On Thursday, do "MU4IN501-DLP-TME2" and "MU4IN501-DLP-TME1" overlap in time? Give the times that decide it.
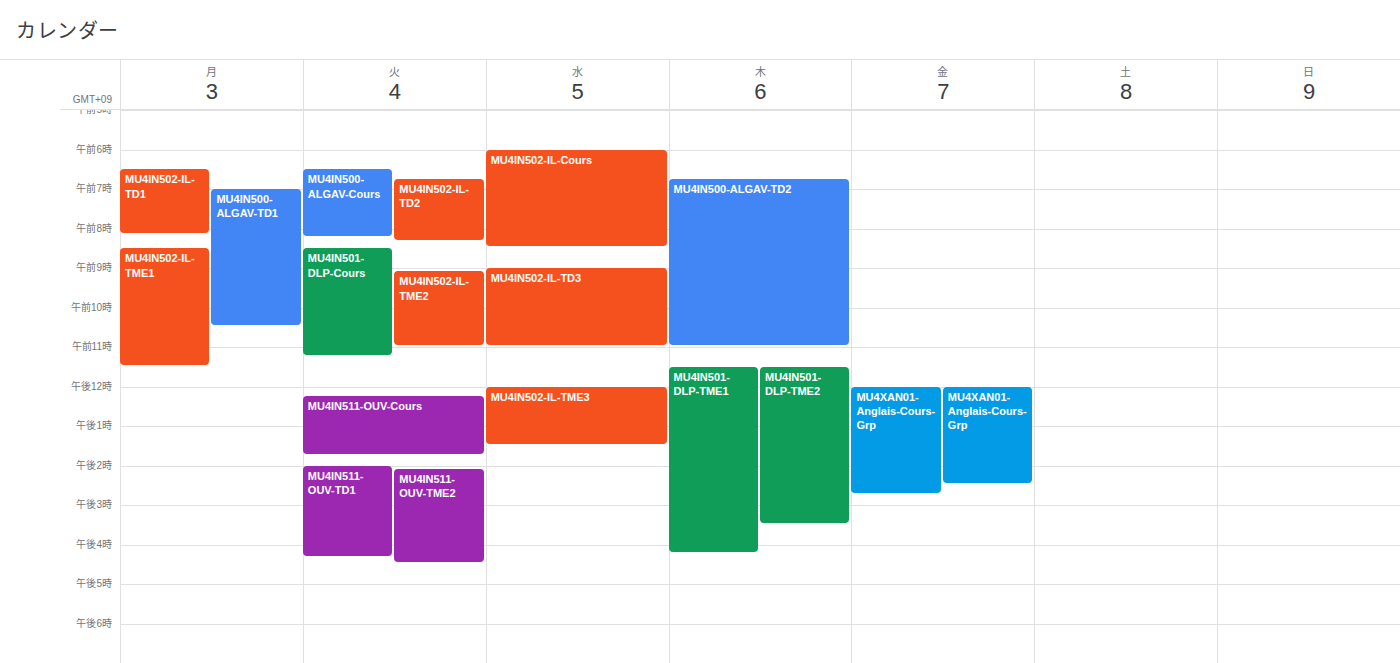
"MU4IN501-DLP-TME1" starts at 11:30 AM, before "MU4IN501-DLP-TME2" ends at 3:30 PM -- they overlap.